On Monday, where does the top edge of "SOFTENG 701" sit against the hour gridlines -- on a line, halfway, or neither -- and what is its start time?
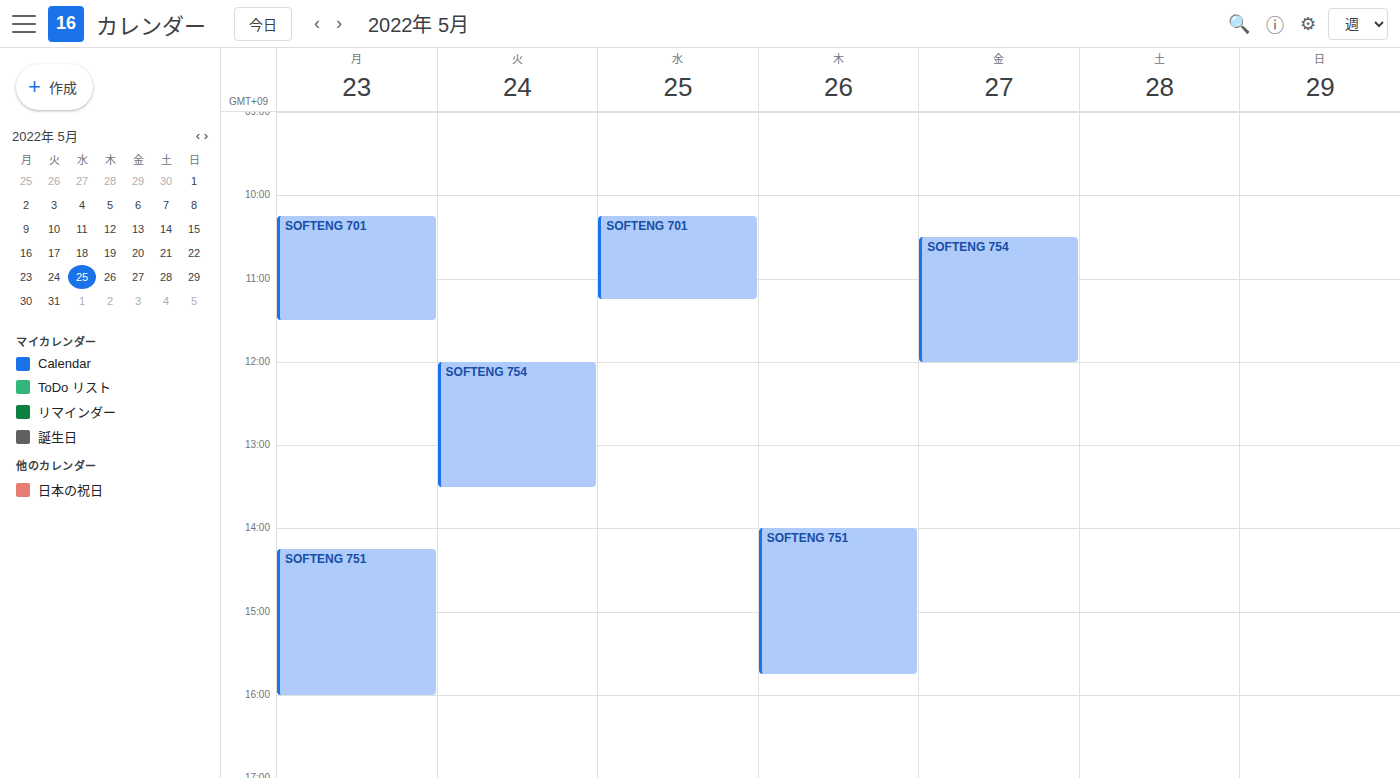
10:15 AM -- neither: a quarter of the way from the 10 AM line to the 11 AM line.